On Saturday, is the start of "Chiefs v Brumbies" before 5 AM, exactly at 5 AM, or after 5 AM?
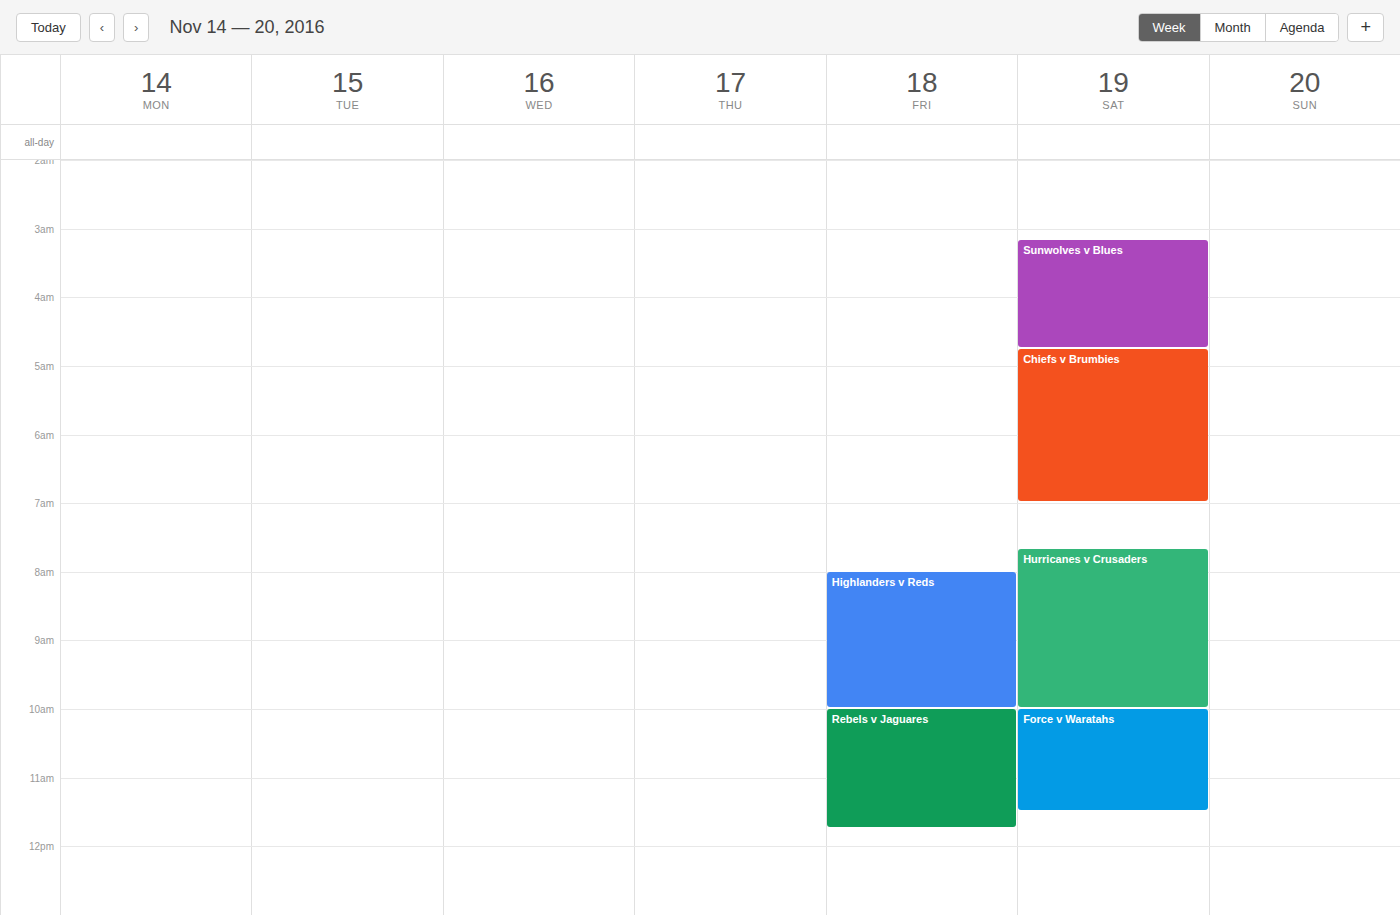
4:45 AM -- before 5 AM, 15 minutes above the 5 AM line.